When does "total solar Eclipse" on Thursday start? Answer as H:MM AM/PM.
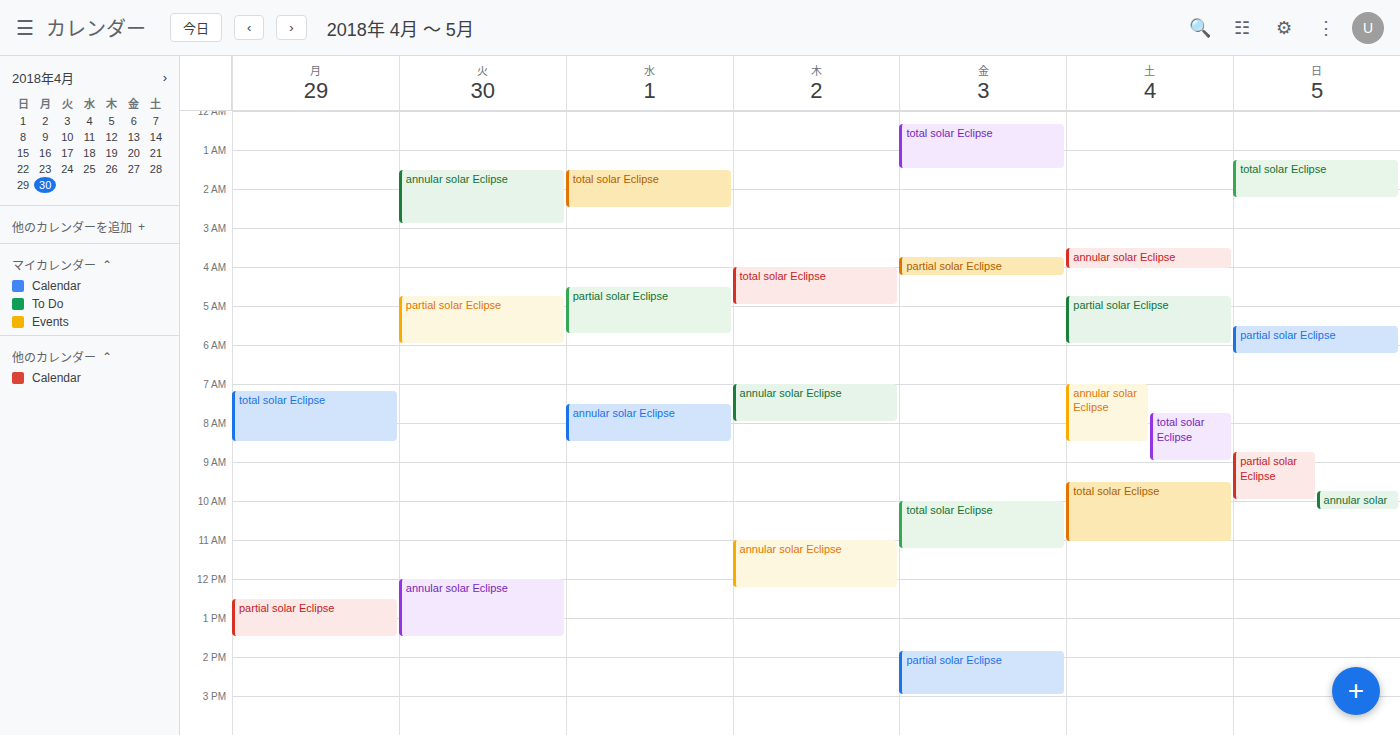
4:00 AM